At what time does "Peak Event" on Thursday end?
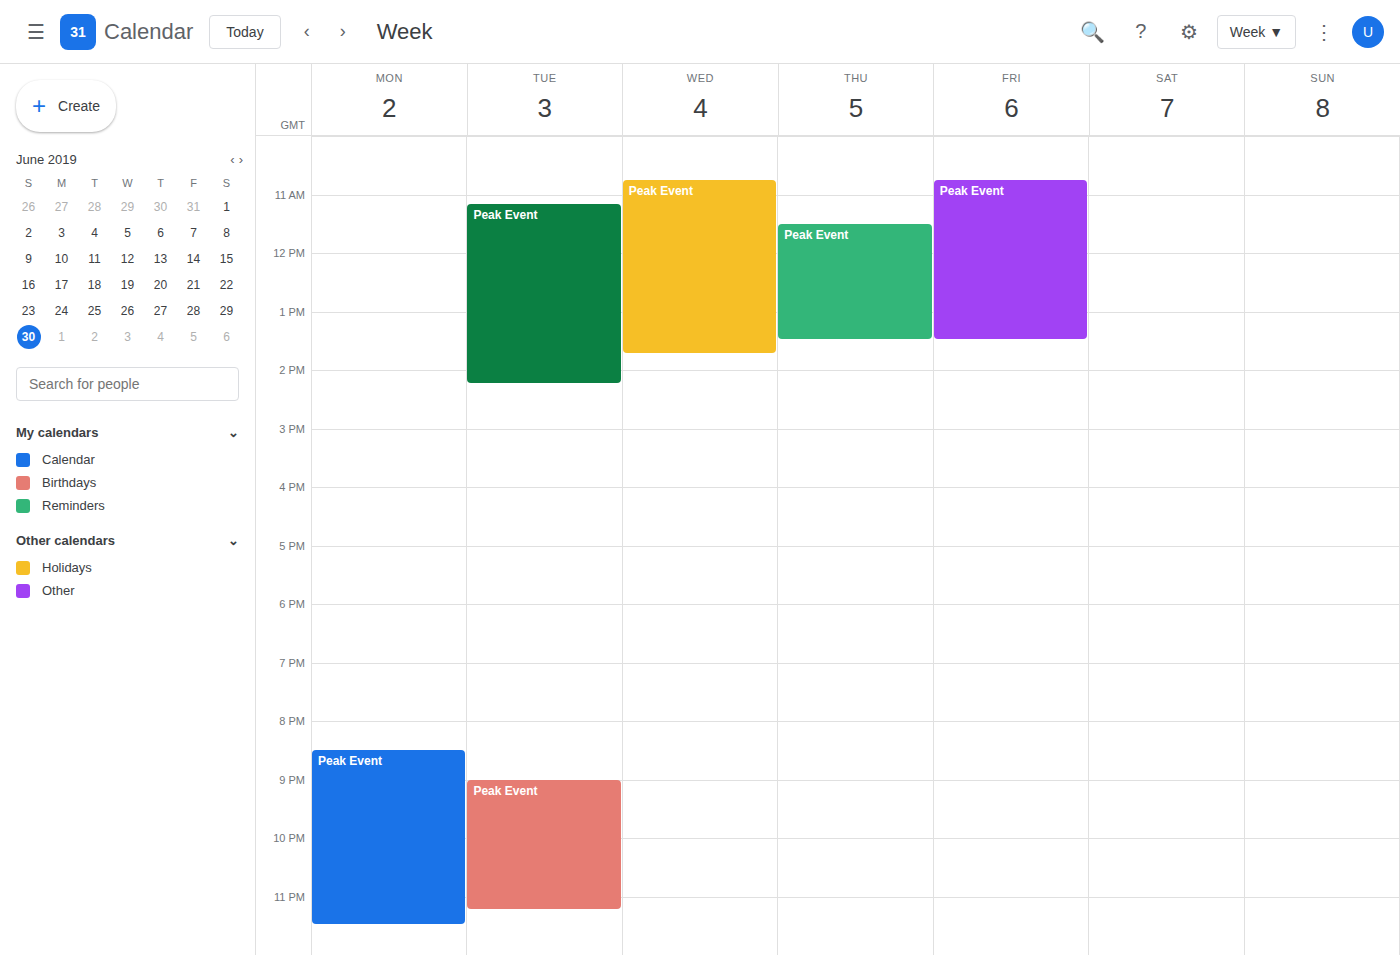
1:30 PM